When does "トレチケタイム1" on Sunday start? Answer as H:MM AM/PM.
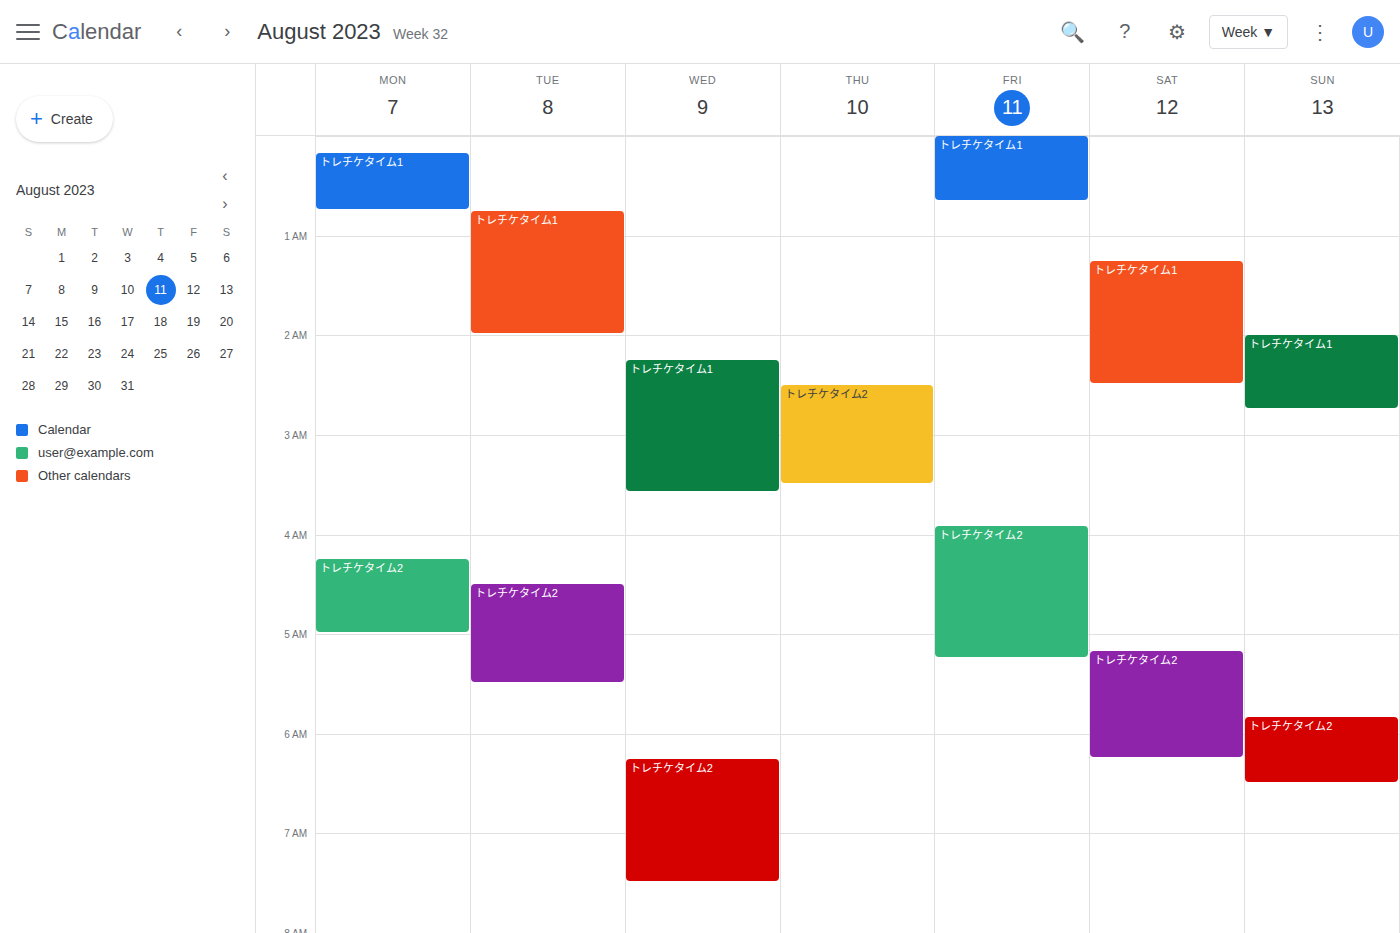
2:00 AM